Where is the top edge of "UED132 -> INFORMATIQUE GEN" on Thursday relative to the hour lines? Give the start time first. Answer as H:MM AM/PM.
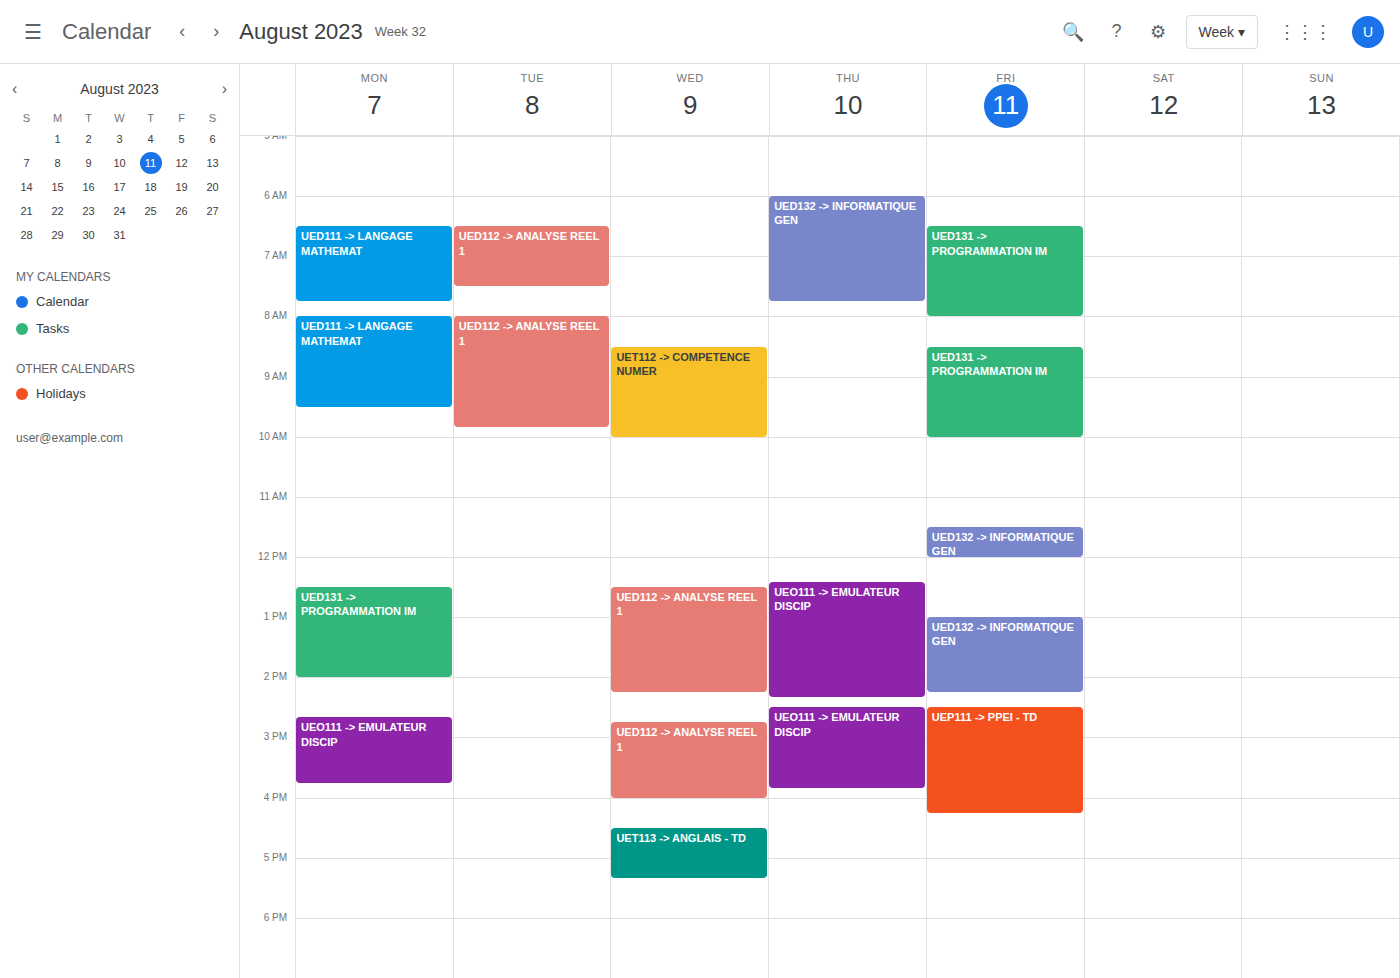
6:00 AM -- exactly on the 6 AM line.